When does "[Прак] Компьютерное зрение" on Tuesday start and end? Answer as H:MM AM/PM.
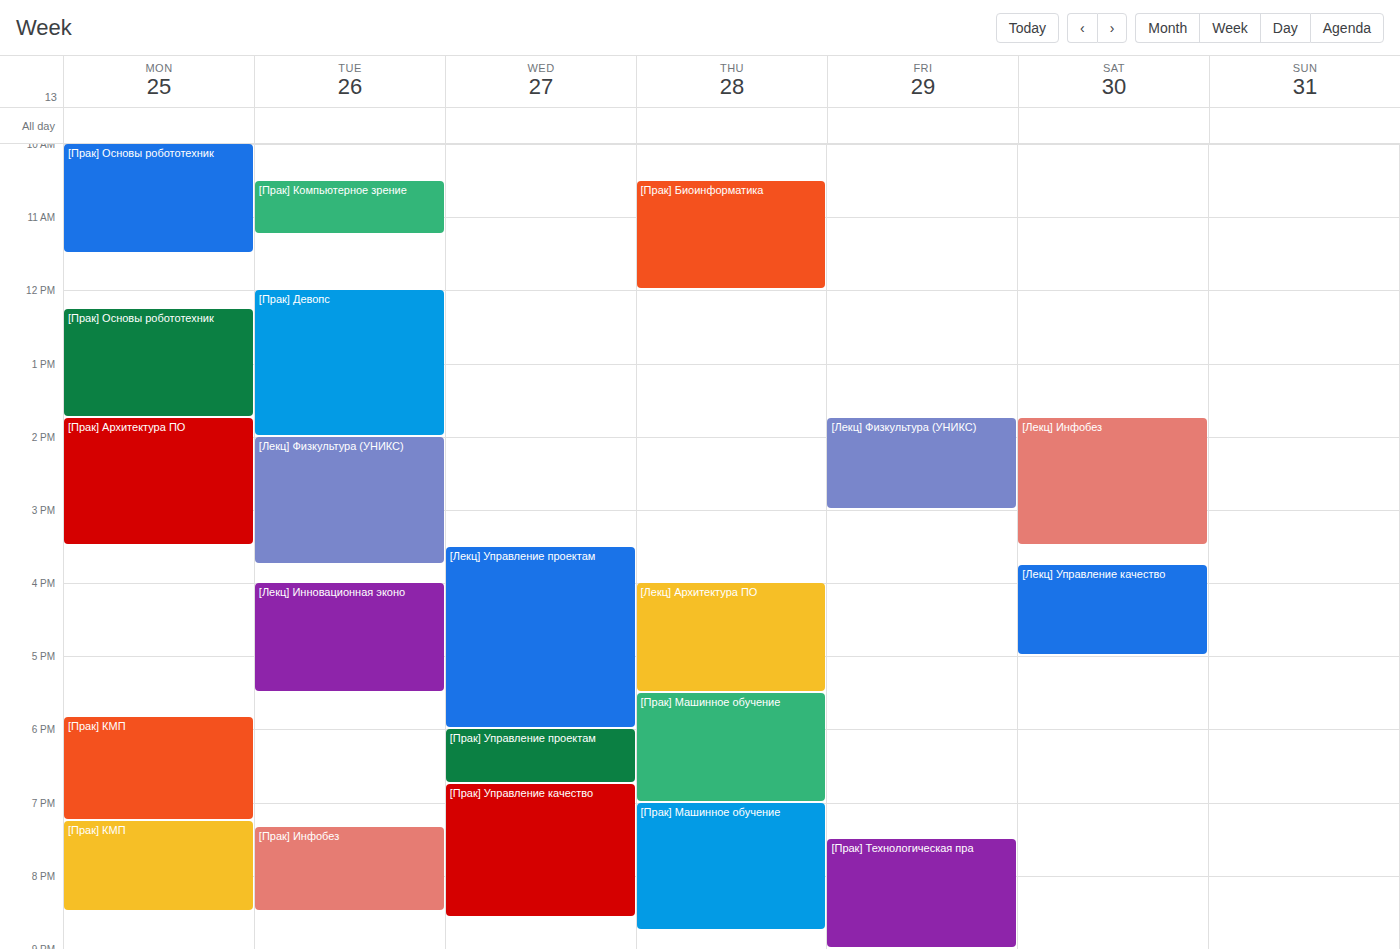
10:30 AM to 11:15 AM